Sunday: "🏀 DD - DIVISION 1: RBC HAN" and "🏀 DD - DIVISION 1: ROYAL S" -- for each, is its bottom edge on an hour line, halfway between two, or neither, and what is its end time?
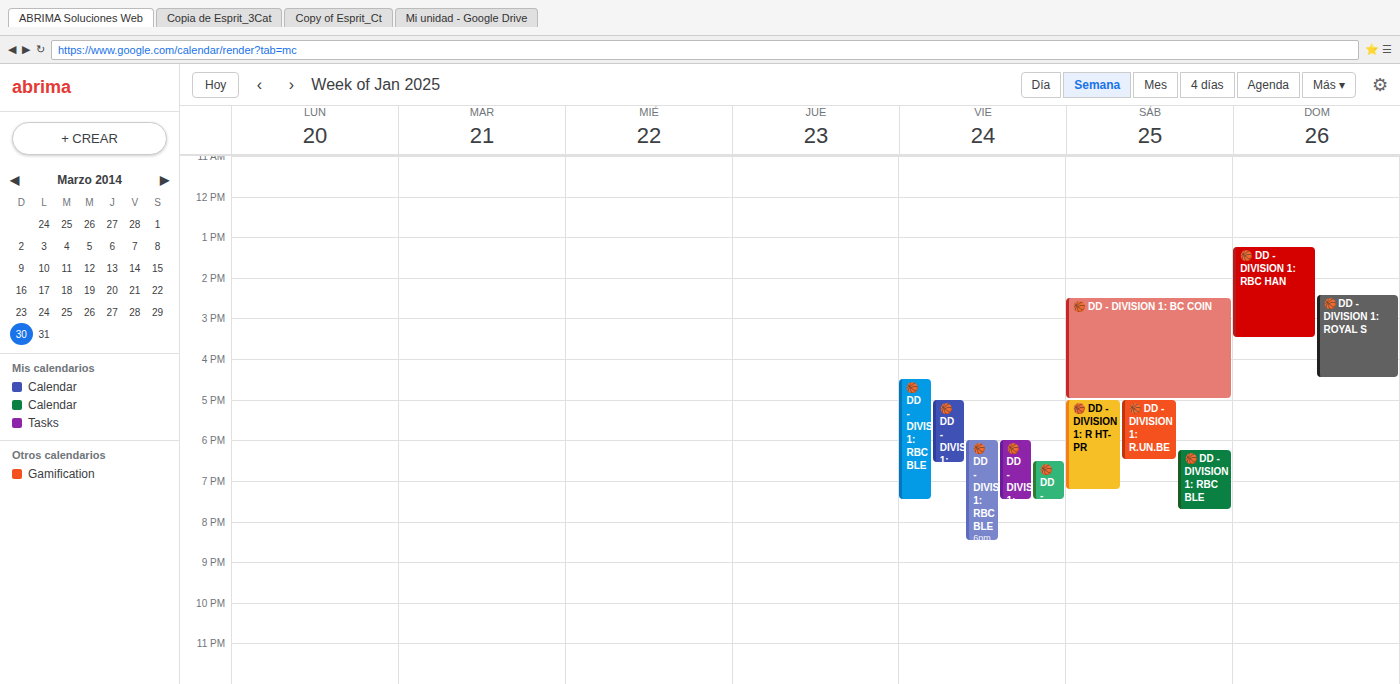
"🏀 DD - DIVISION 1: RBC HAN": 3:30 PM, halfway between the 3 PM and 4 PM lines. "🏀 DD - DIVISION 1: ROYAL S": 4:30 PM, halfway between the 4 PM and 5 PM lines.